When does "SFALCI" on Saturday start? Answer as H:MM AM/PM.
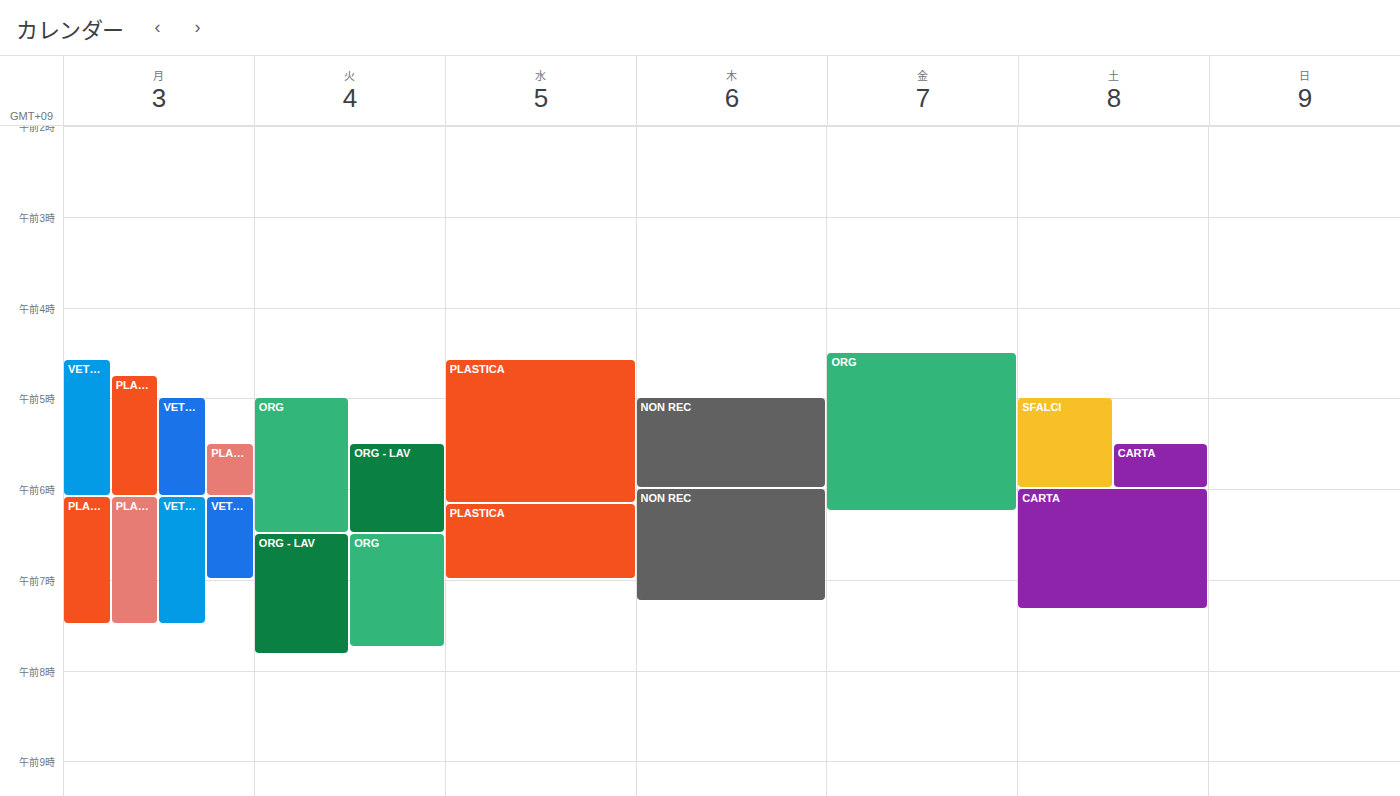
5:00 AM